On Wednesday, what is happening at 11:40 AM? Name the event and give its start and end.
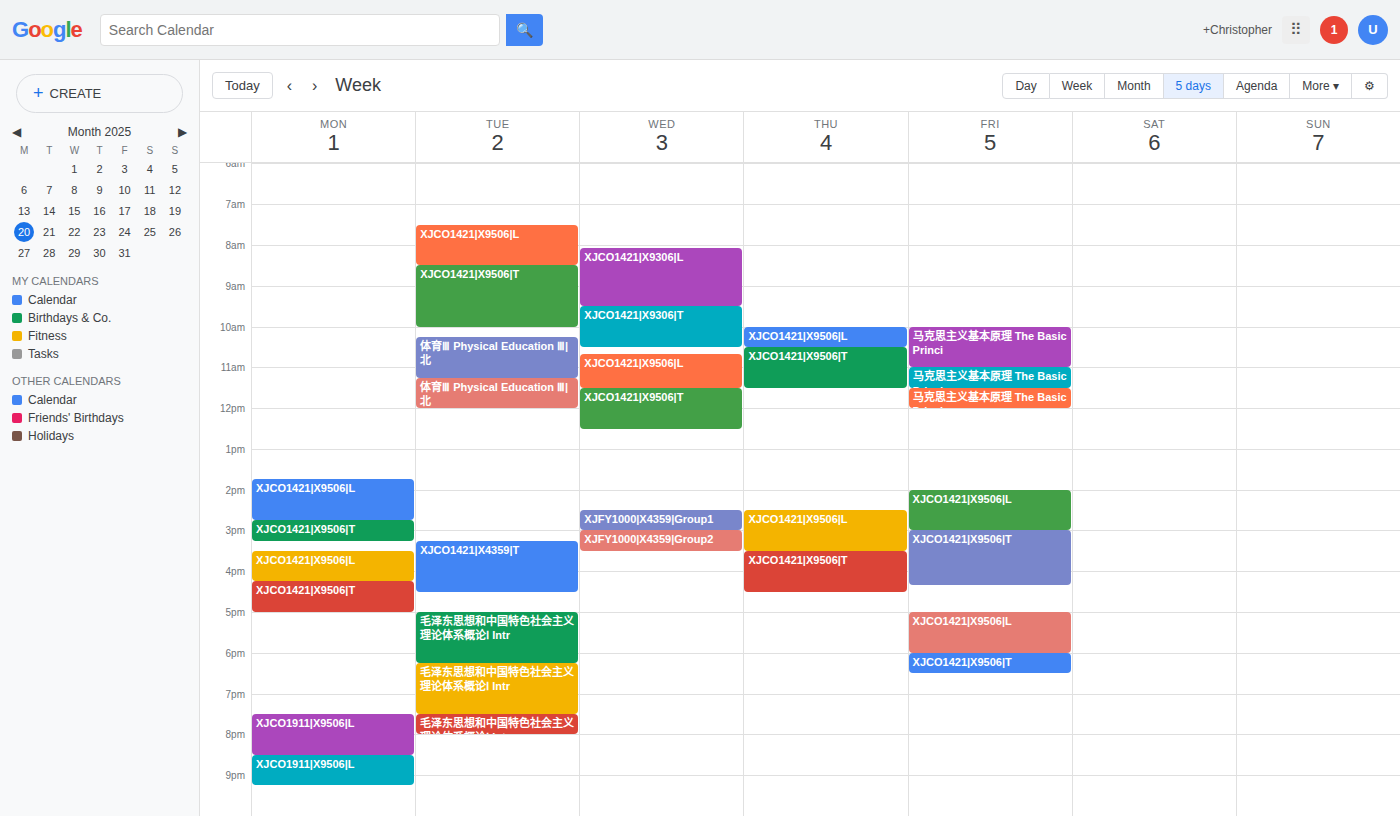
"XJCO1421|X9506|T", 11:30 AM to 12:30 PM